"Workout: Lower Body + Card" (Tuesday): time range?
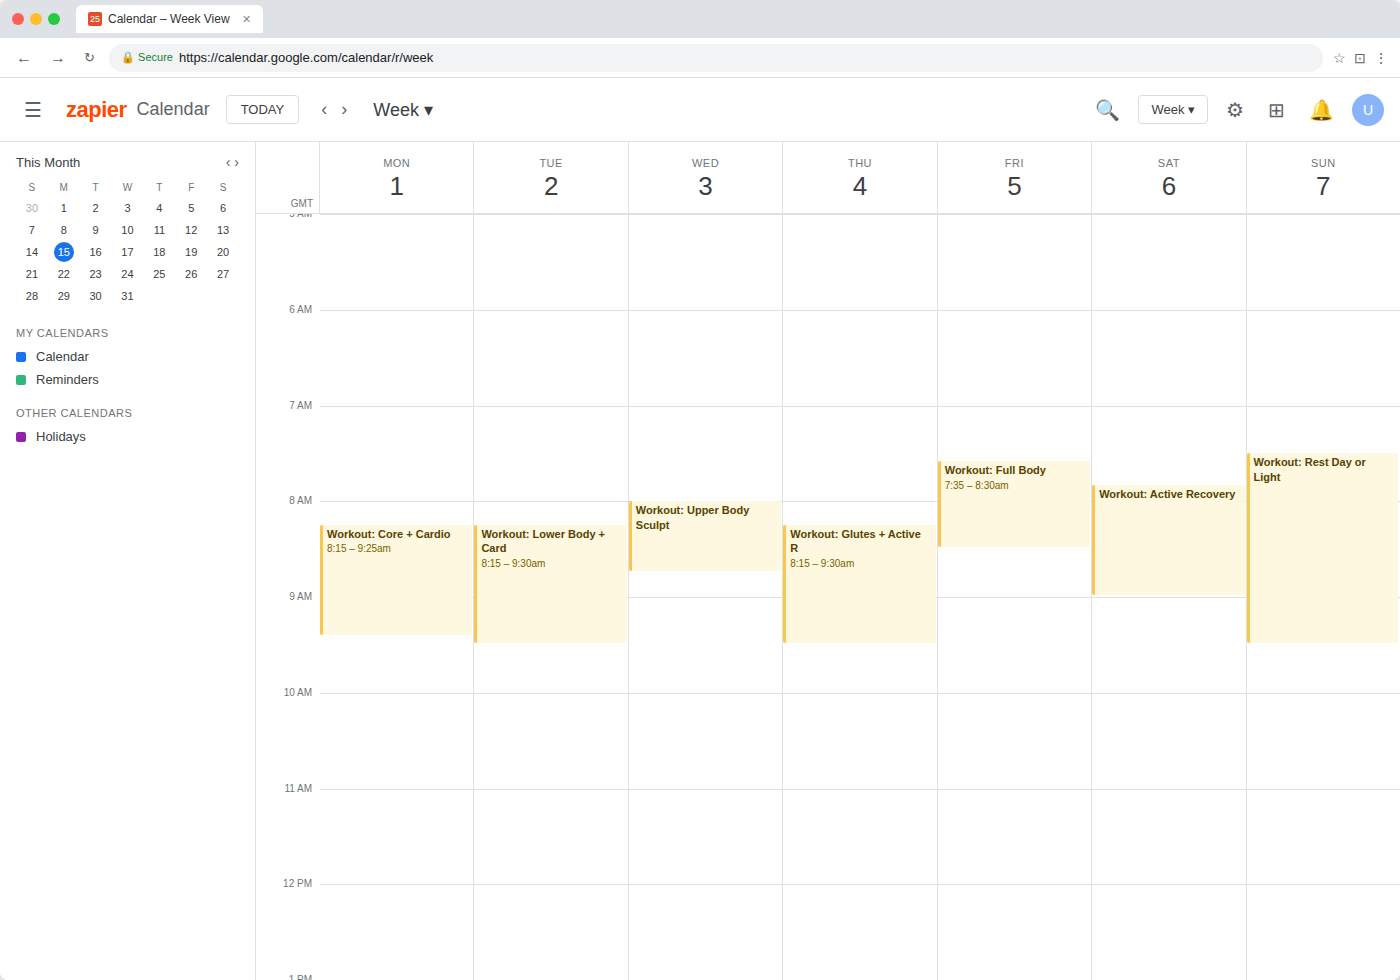
08:15 to 09:30